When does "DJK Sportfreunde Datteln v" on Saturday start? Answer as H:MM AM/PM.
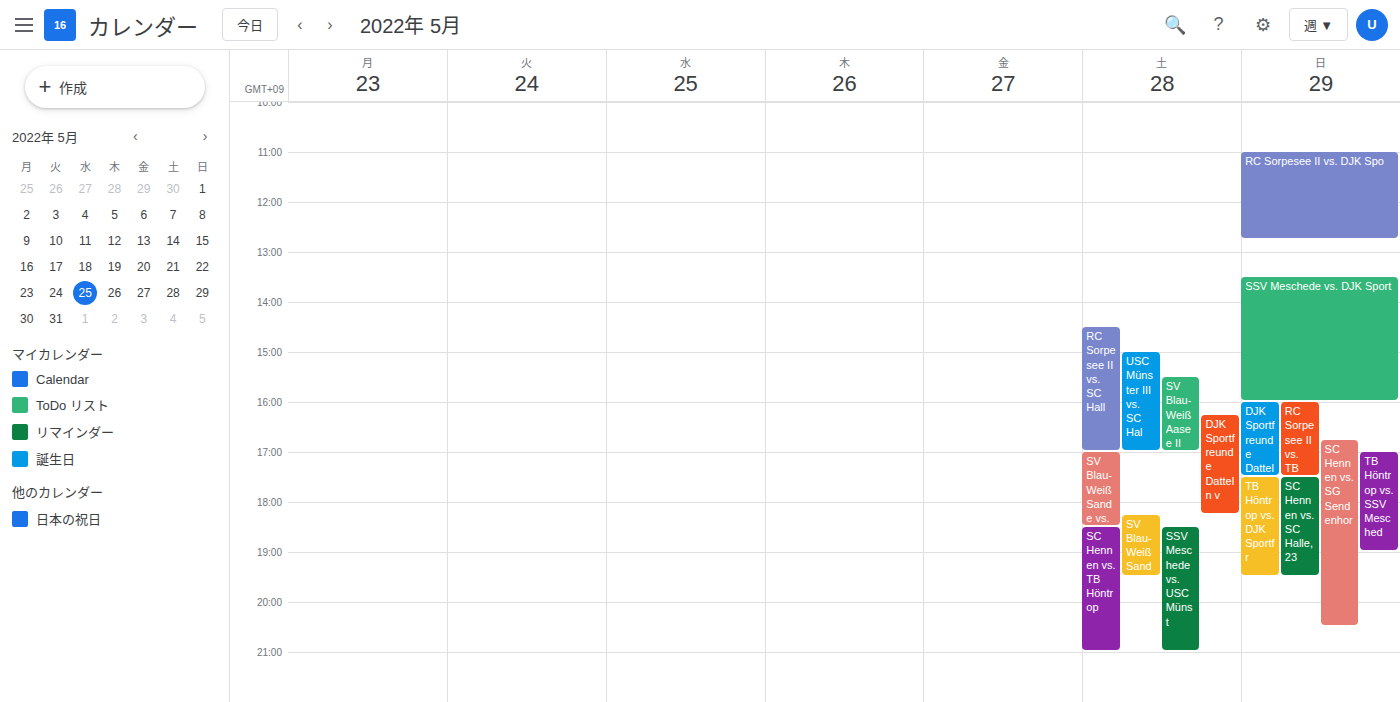
4:15 PM